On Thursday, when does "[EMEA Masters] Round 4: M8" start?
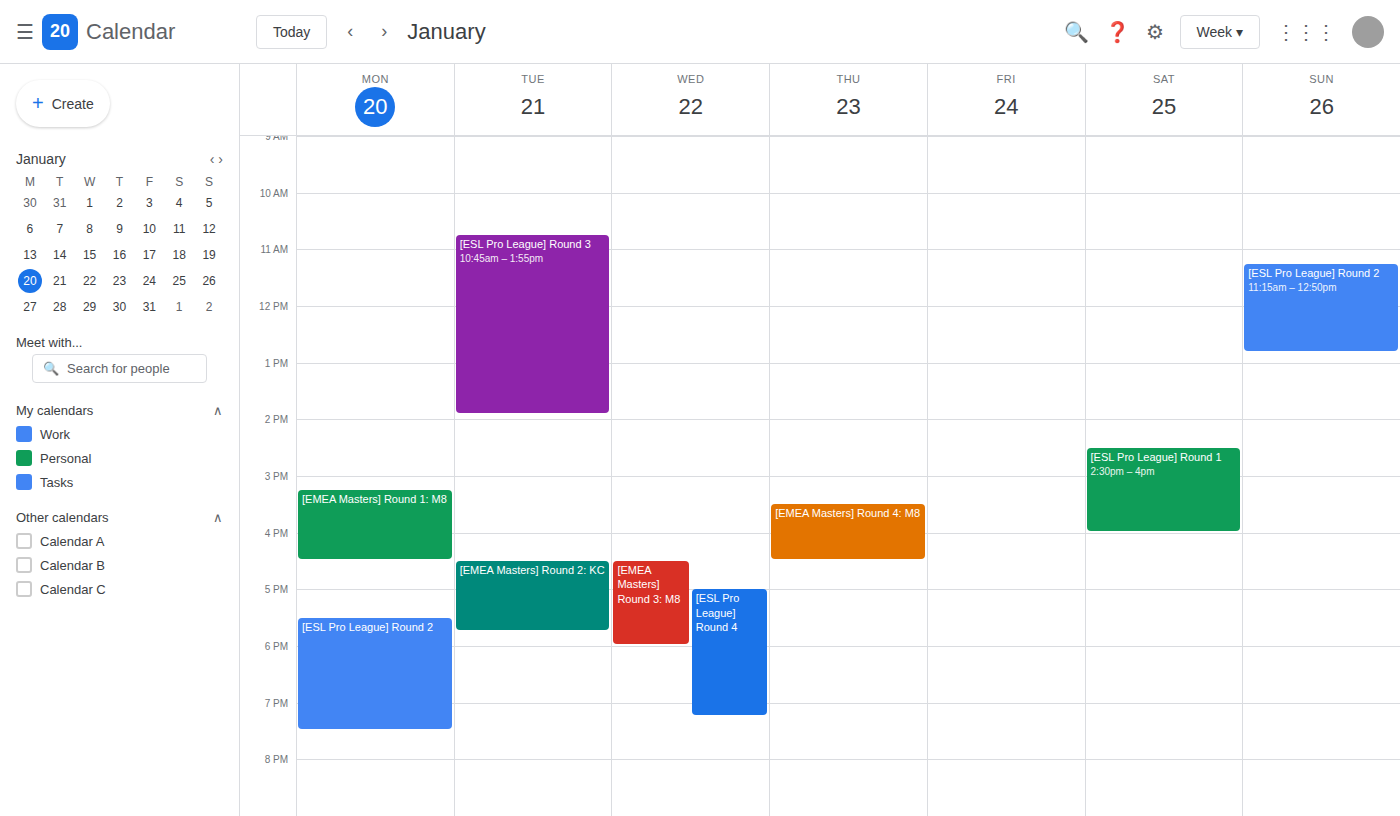
3:30 PM